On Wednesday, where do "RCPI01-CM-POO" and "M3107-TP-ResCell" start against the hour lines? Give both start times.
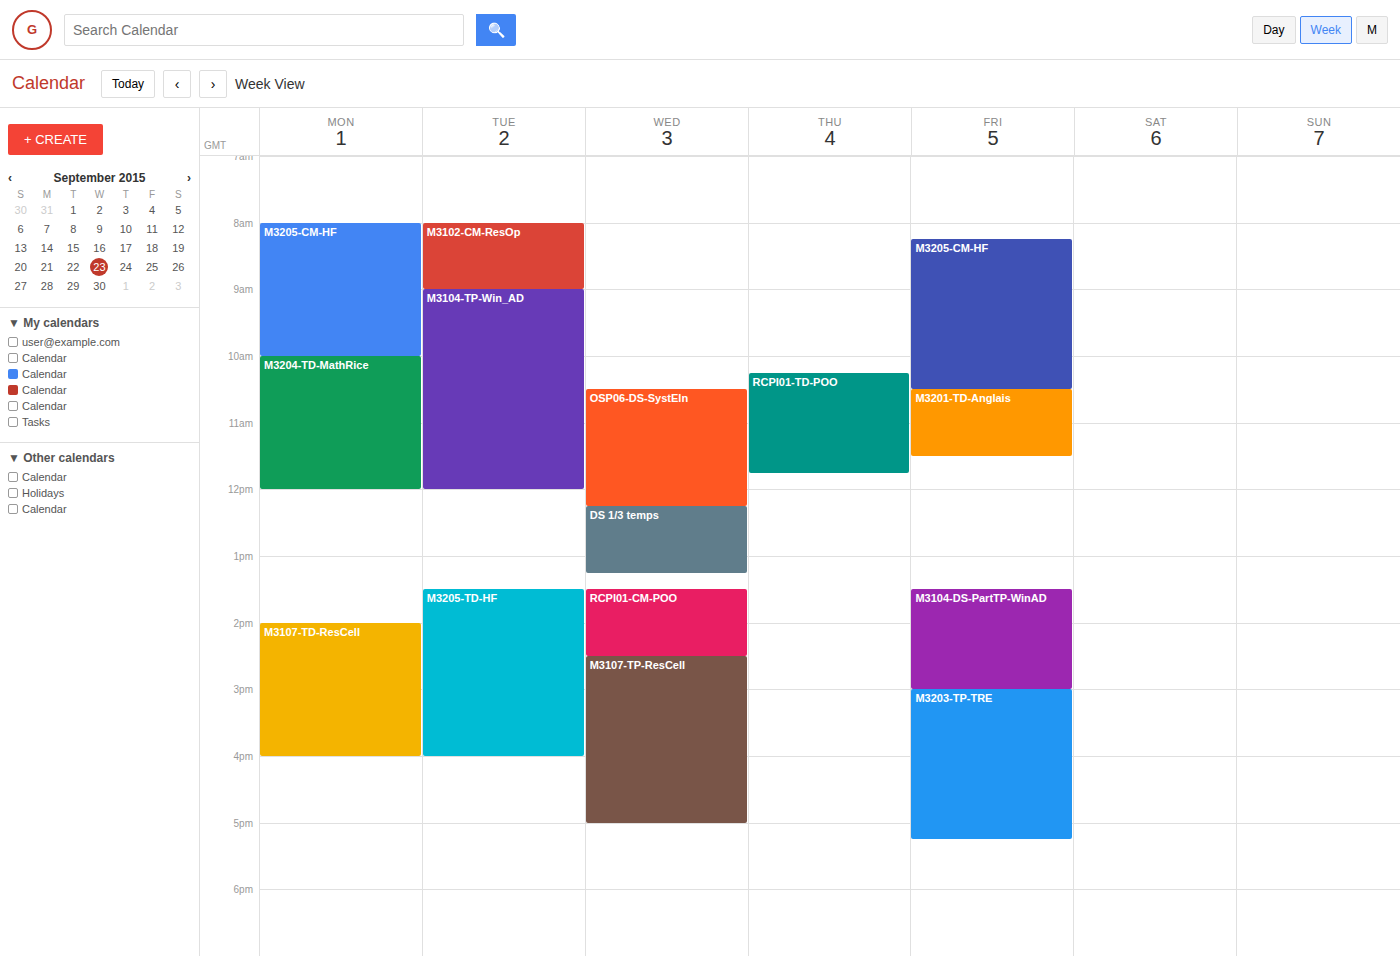
"RCPI01-CM-POO": 1:30 PM, halfway between the 1 PM and 2 PM lines. "M3107-TP-ResCell": 2:30 PM, halfway between the 2 PM and 3 PM lines.